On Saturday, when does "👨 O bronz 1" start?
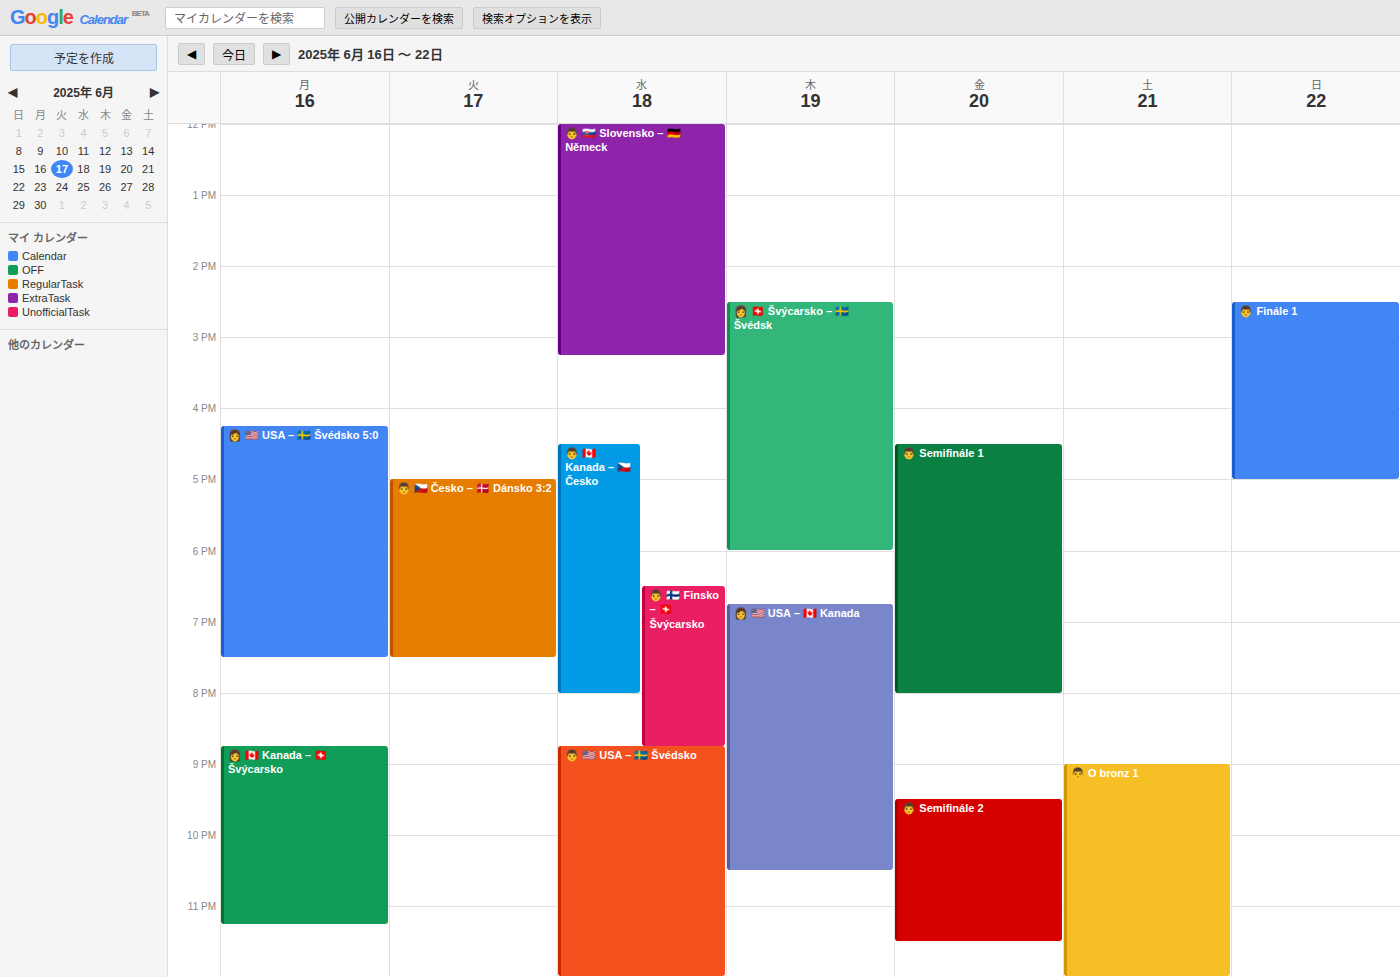
9:00 PM